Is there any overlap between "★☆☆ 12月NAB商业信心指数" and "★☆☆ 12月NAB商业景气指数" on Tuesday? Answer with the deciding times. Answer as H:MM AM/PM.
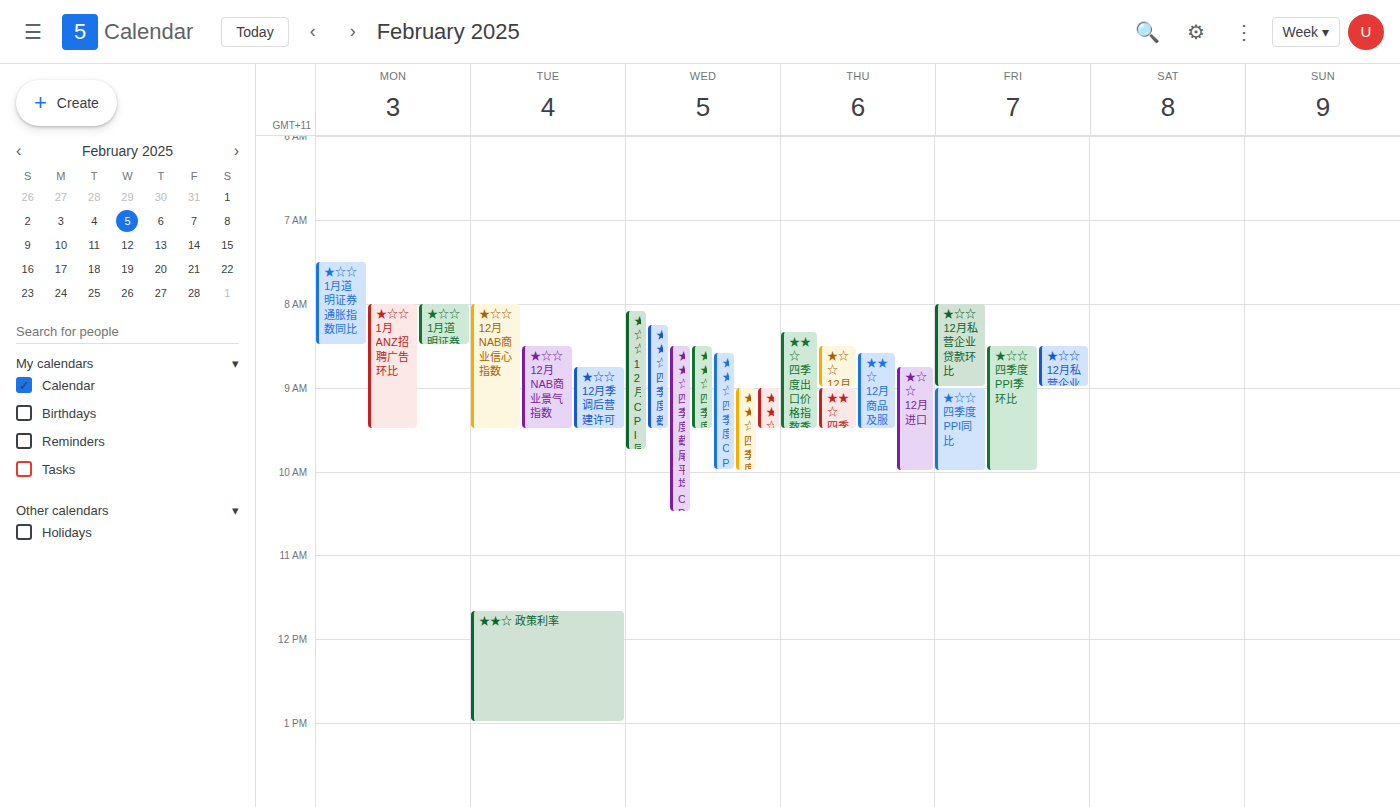
"★☆☆ 12月NAB商业景气指数" starts at 8:30 AM, before "★☆☆ 12月NAB商业信心指数" ends at 9:30 AM -- they overlap.